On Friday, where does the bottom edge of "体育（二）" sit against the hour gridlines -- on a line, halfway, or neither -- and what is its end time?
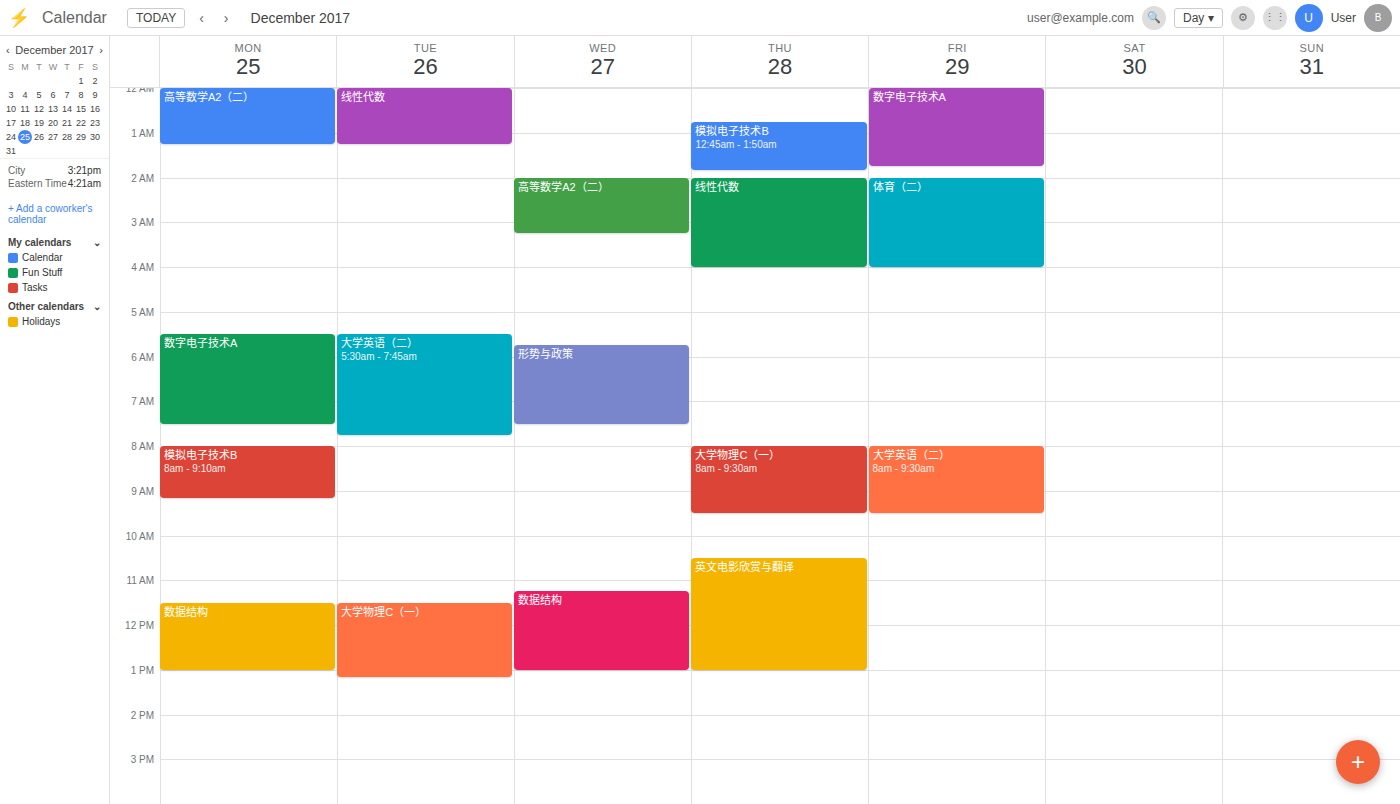
4:00 AM -- exactly on the 4 AM line.